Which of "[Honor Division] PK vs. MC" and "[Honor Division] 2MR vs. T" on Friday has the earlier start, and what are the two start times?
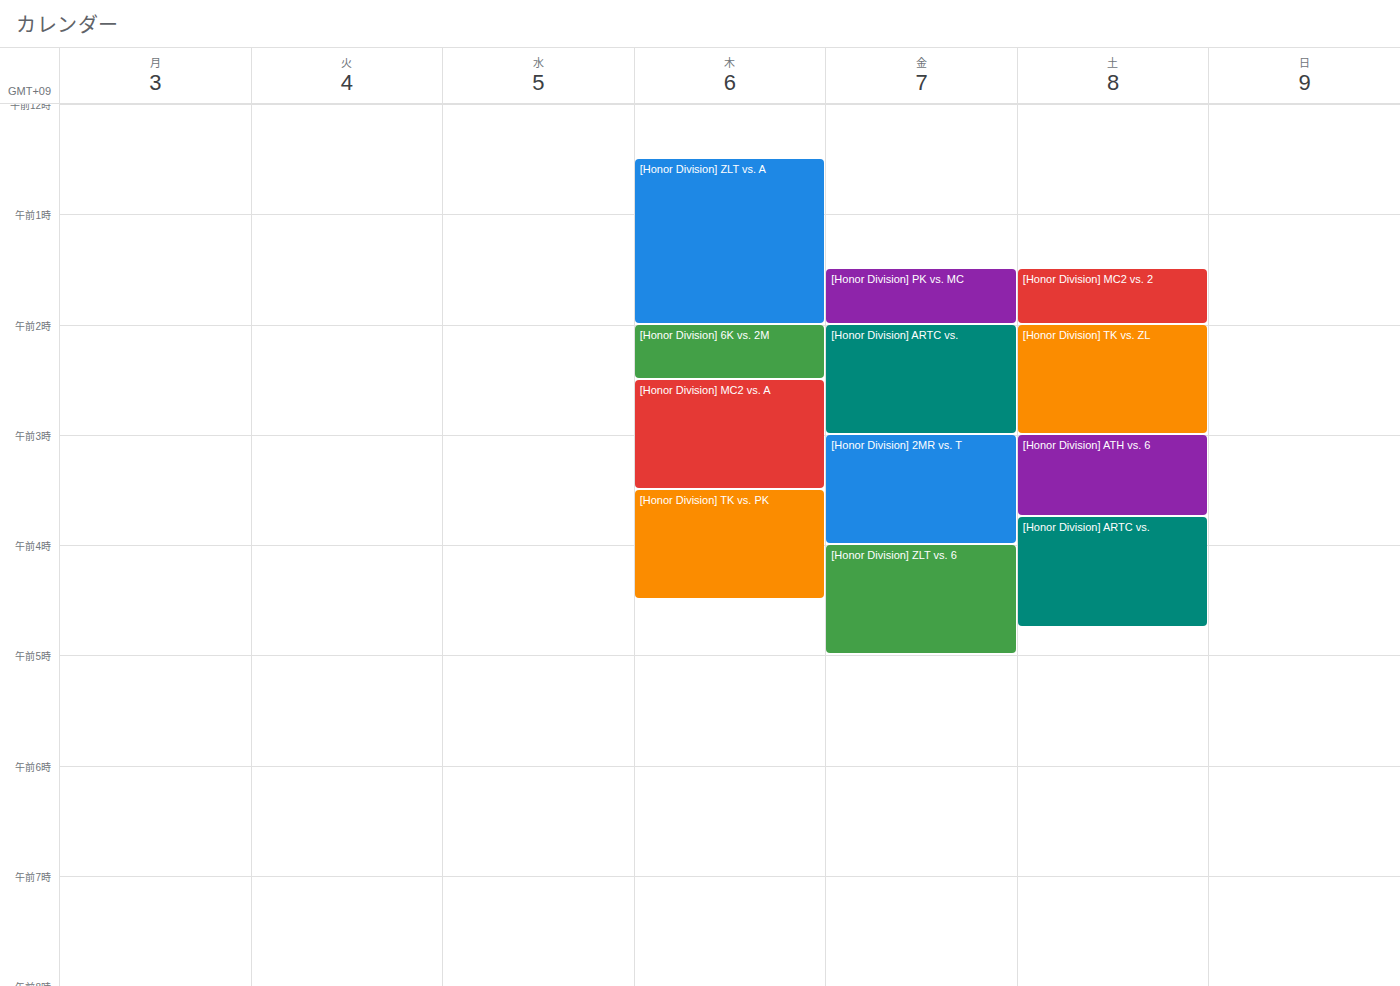
"[Honor Division] PK vs. MC" 1:30 AM; "[Honor Division] 2MR vs. T" 3:00 AM.